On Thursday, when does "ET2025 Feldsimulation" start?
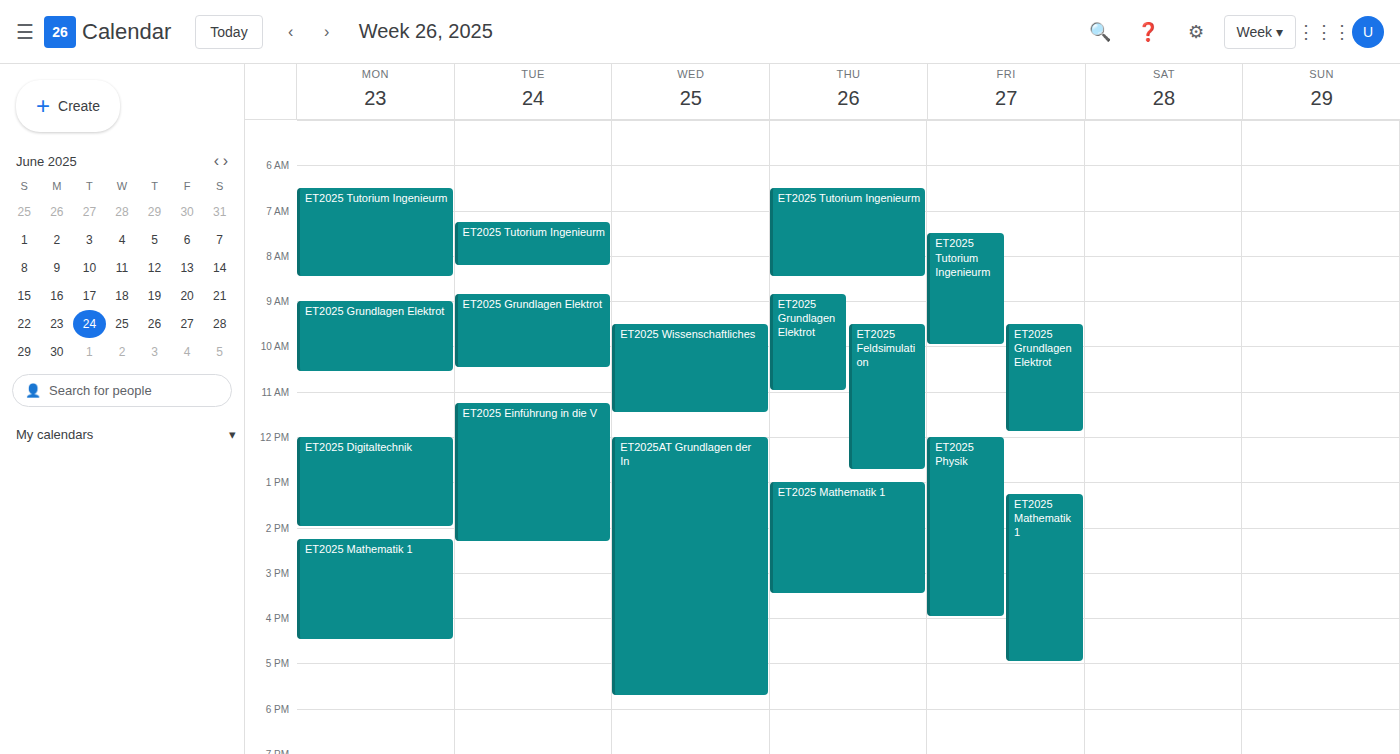
9:30 AM